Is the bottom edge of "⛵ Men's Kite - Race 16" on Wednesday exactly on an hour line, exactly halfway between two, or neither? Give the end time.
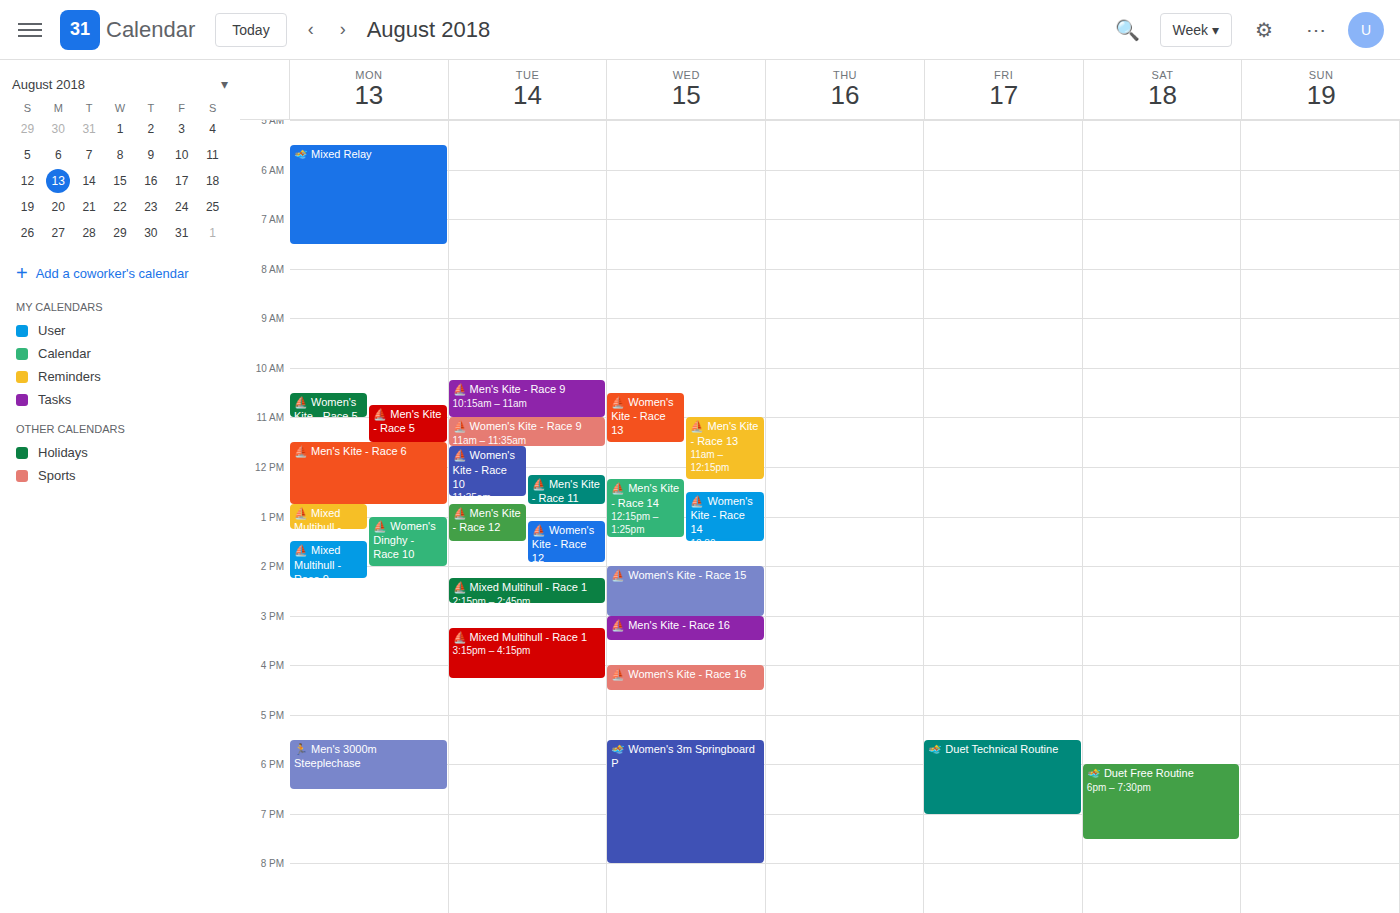
3:30 PM -- halfway between the 3 PM and 4 PM lines.